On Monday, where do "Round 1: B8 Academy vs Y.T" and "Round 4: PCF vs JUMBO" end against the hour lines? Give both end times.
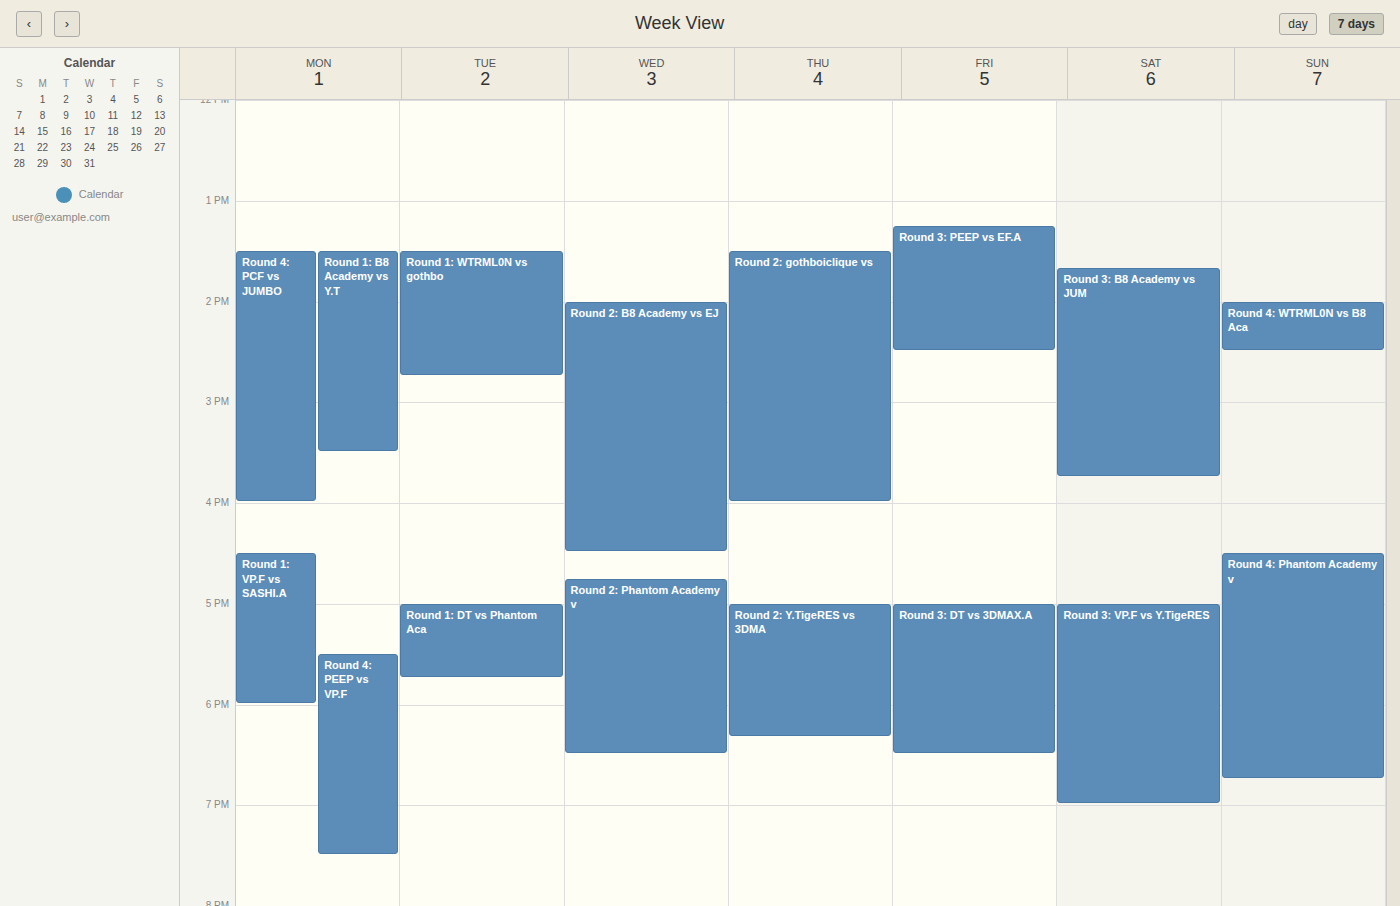
"Round 1: B8 Academy vs Y.T": 3:30 PM, halfway between the 3 PM and 4 PM lines. "Round 4: PCF vs JUMBO": 4:00 PM, exactly on the 4 PM line.